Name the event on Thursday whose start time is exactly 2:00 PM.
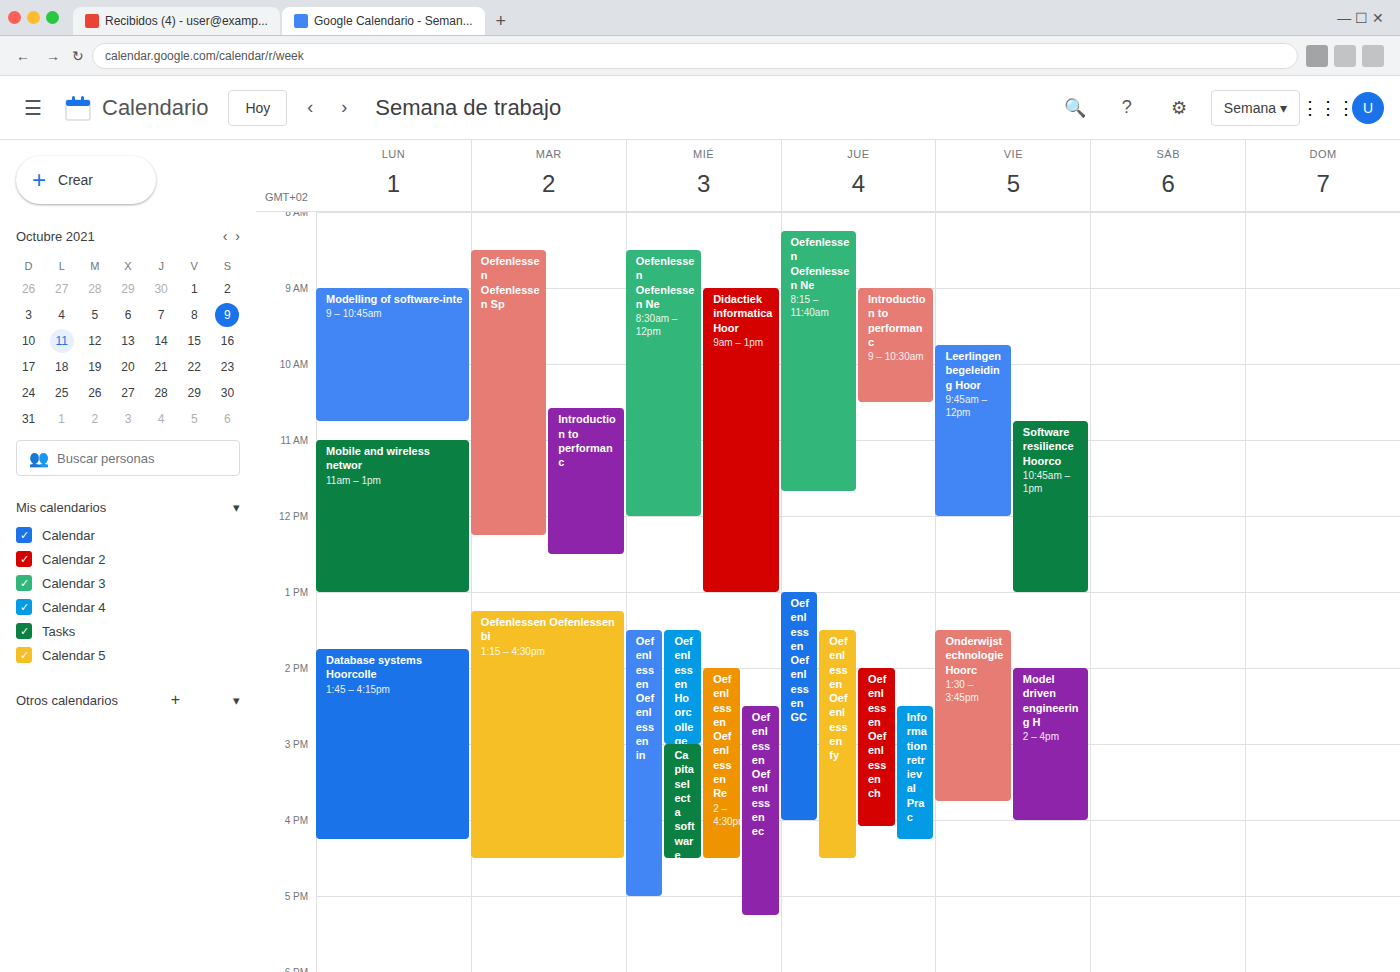
"Oefenlessen Oefenlessen ch"